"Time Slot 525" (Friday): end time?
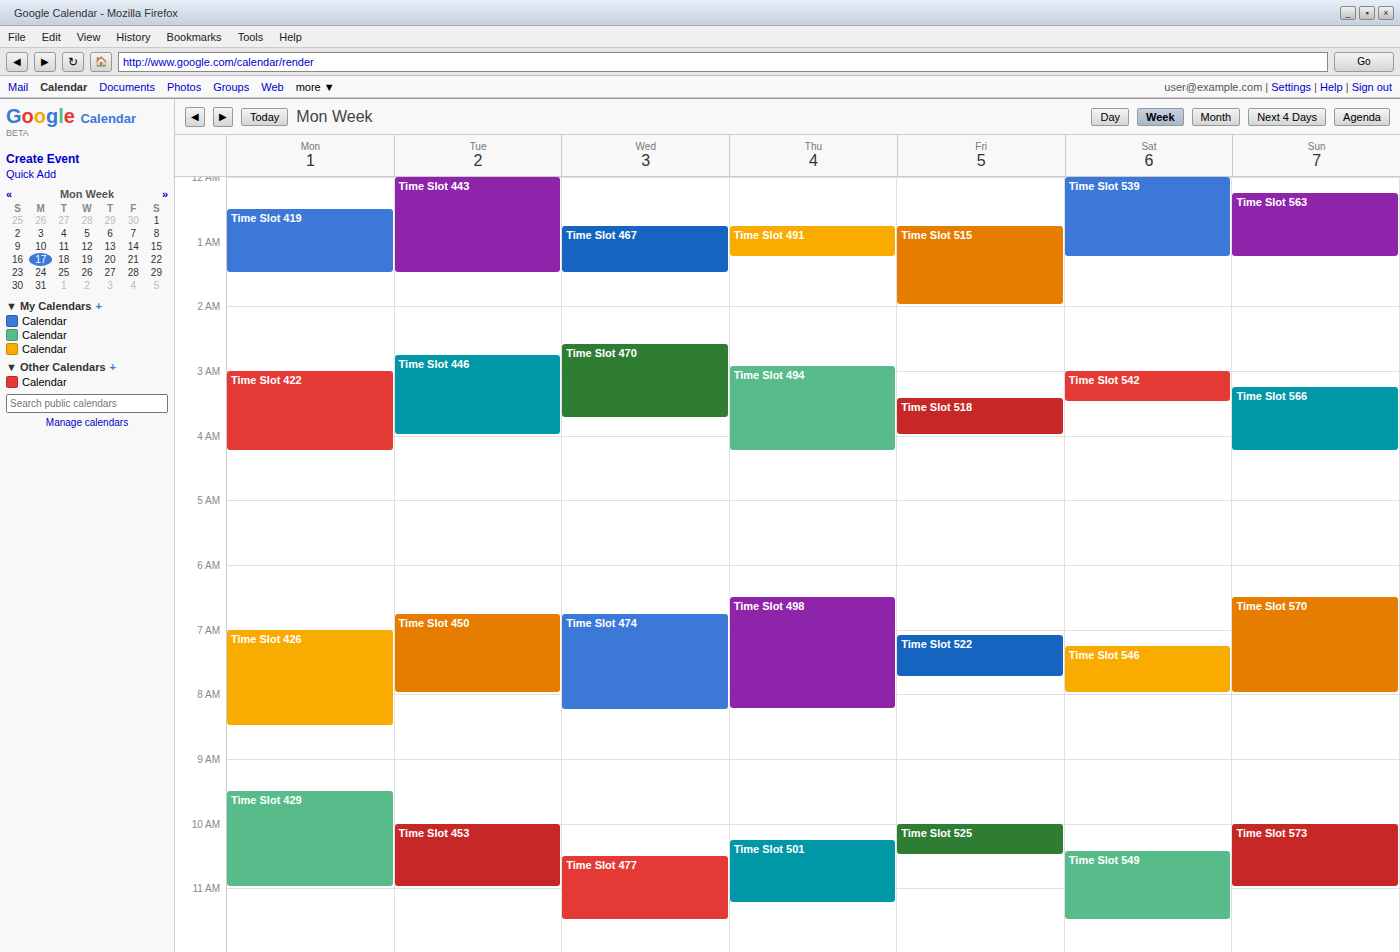
10:30 AM